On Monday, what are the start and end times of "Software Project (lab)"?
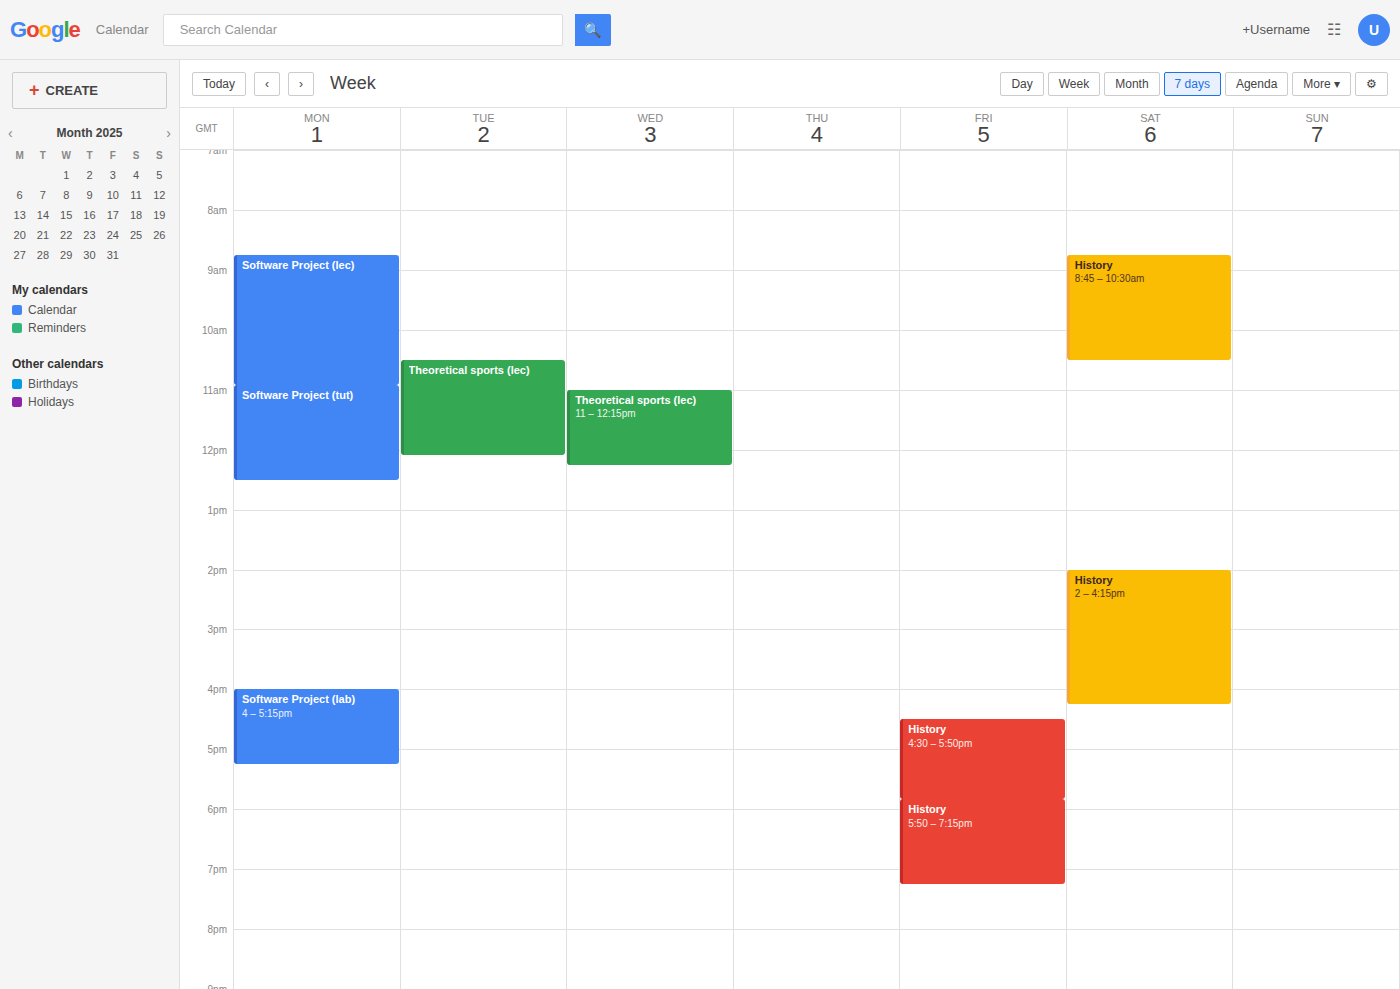
4:00 PM to 5:15 PM